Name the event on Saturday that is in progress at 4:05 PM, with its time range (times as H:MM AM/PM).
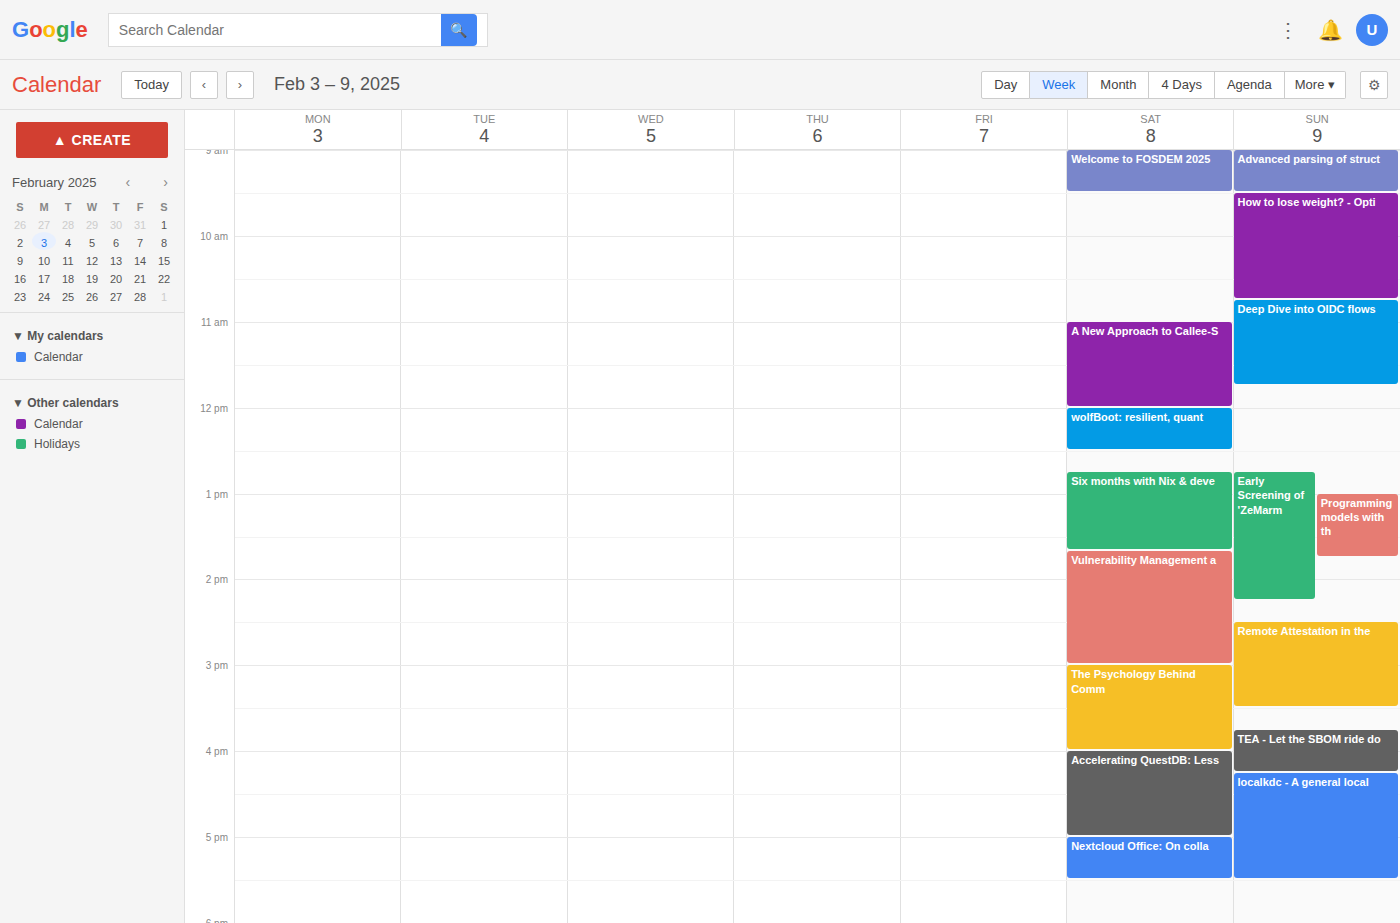
"Accelerating QuestDB: Less", 4:00 PM to 5:00 PM